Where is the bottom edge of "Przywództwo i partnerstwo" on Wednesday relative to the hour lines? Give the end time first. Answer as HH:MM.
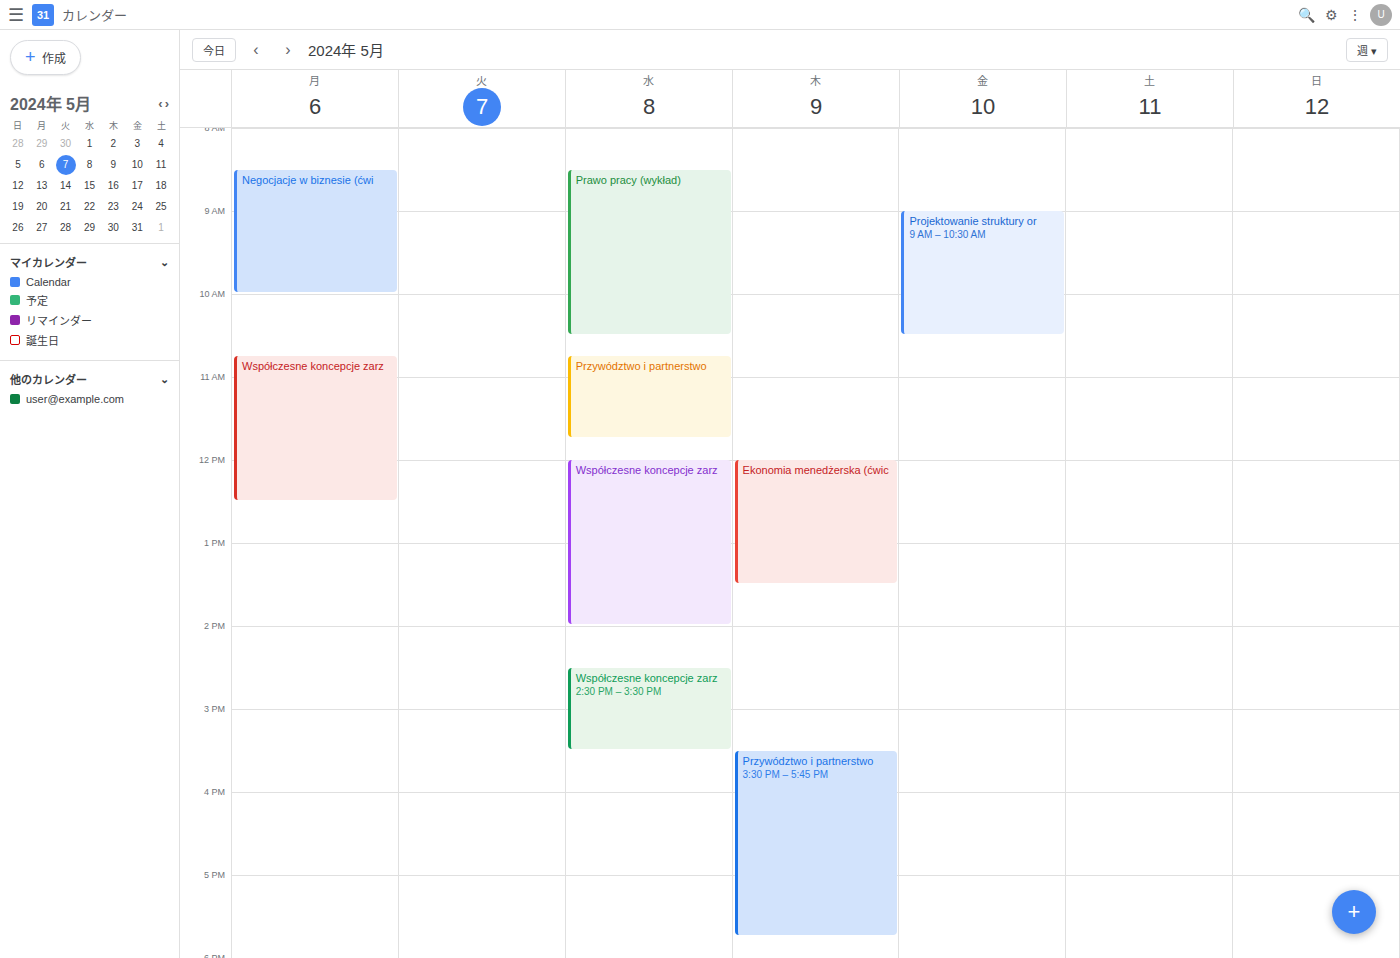
11:45 -- neither: three quarters of the way from the 11:00 line to the 12:00 line.